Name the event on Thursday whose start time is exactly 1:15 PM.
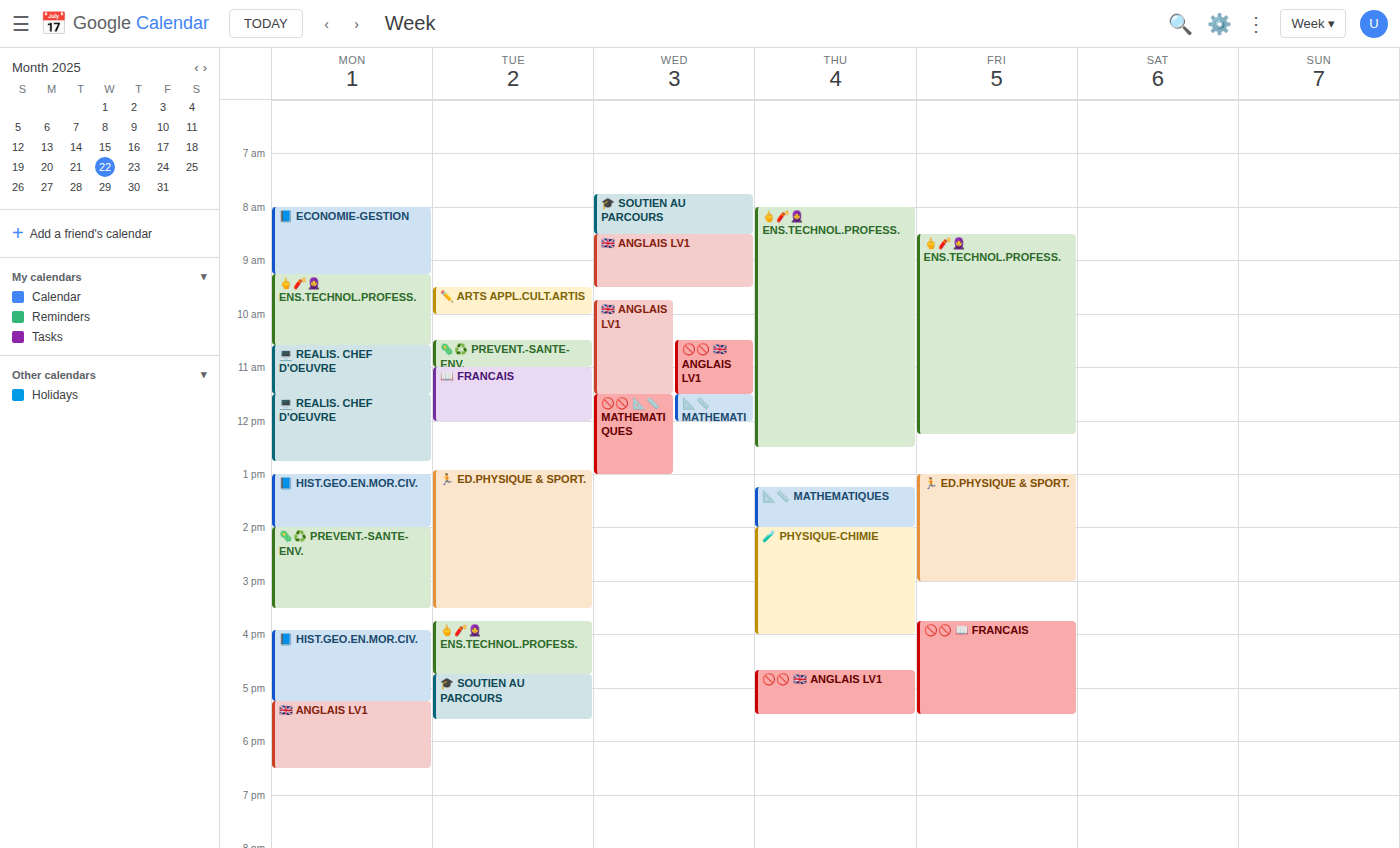
"📐📏 MATHEMATIQUES"